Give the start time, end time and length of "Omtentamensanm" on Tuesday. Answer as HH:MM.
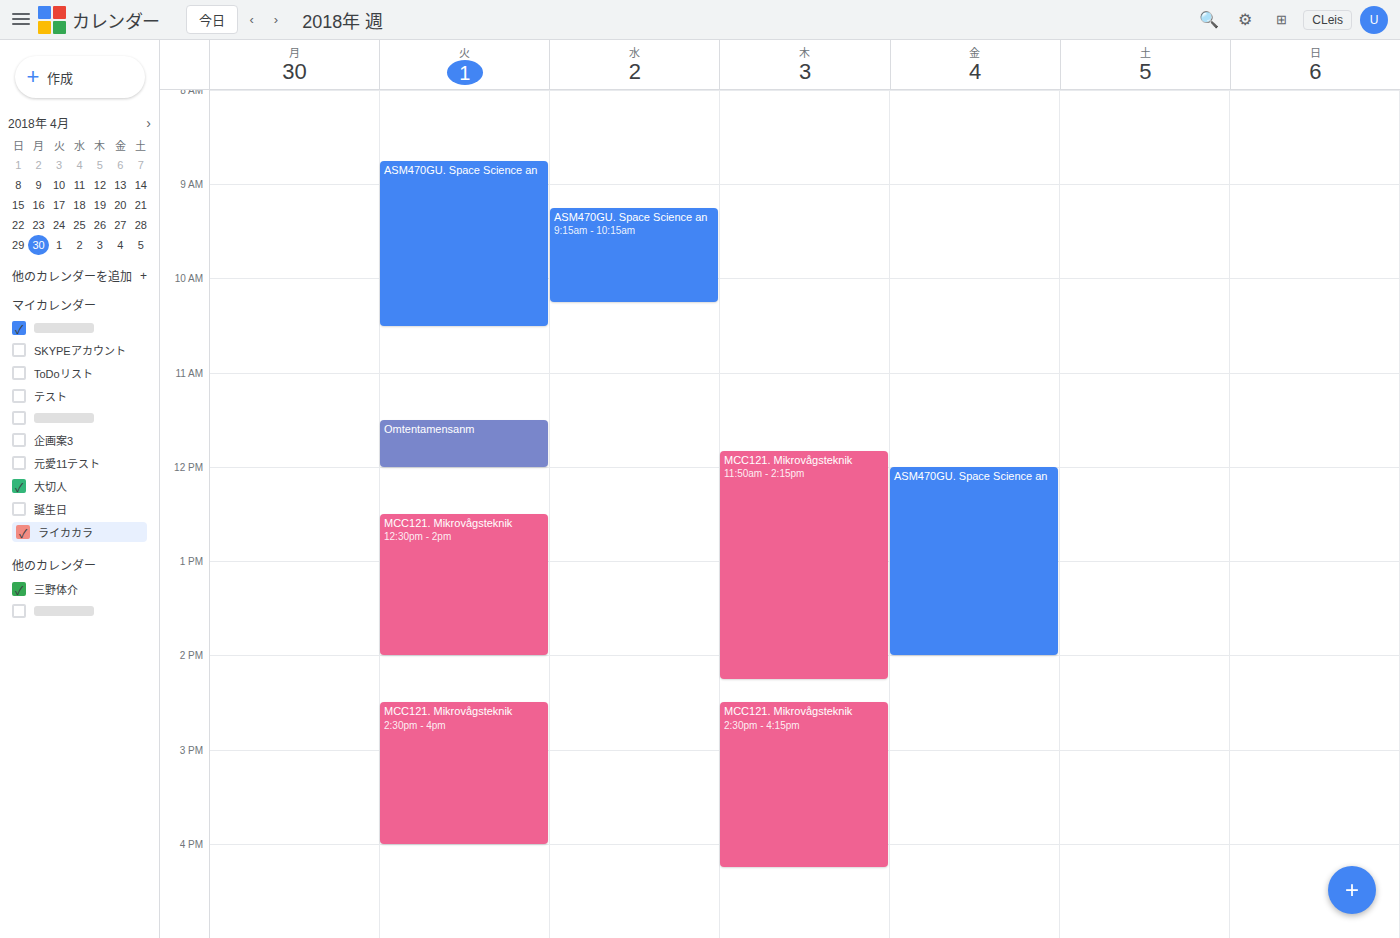
11:30 to 12:00, 30 minutes